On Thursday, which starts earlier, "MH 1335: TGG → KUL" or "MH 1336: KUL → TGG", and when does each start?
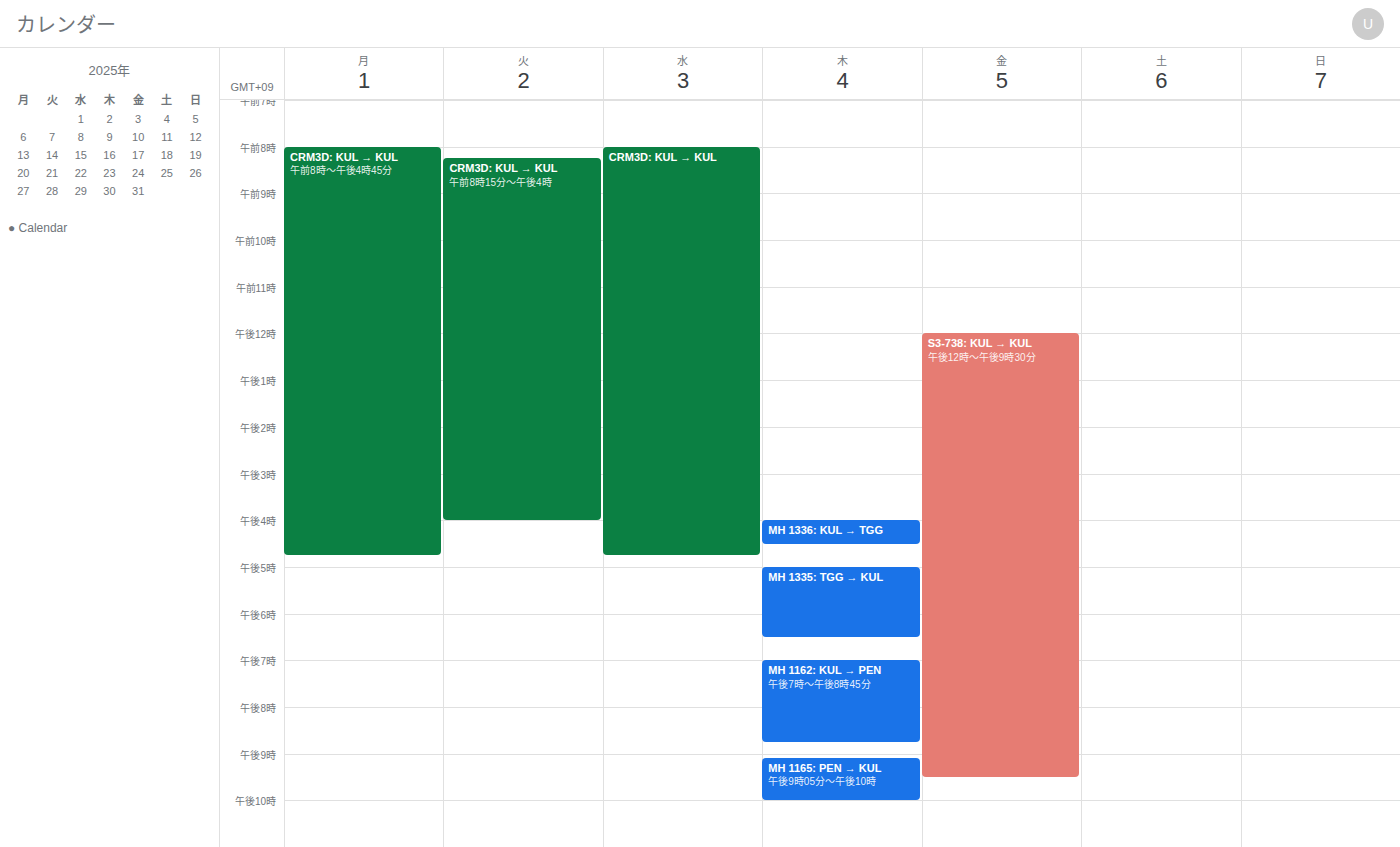
"MH 1336: KUL → TGG" 4:00 PM; "MH 1335: TGG → KUL" 5:00 PM.